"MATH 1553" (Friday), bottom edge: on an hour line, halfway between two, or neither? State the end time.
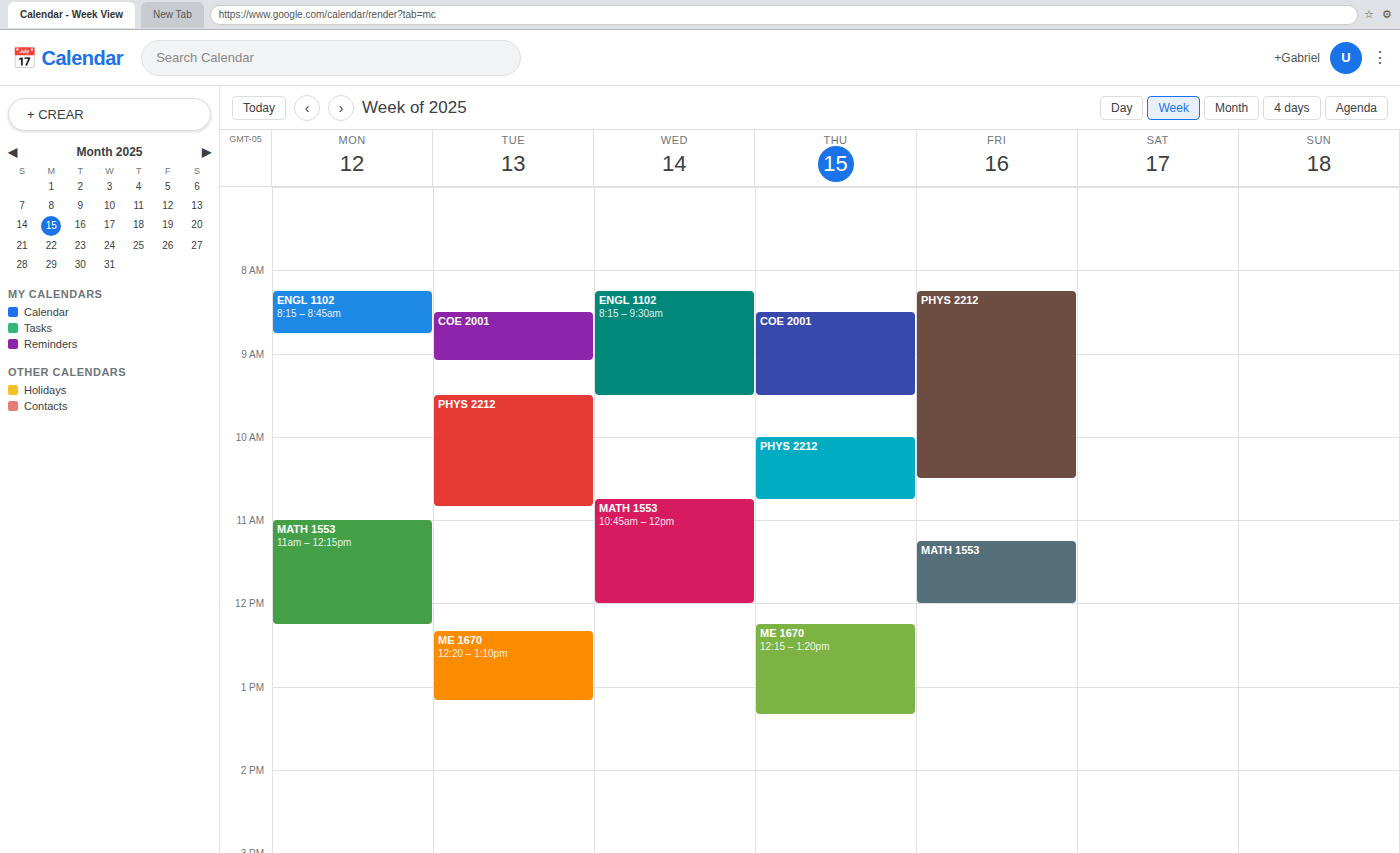
12:00 PM -- exactly on the 12 PM line.